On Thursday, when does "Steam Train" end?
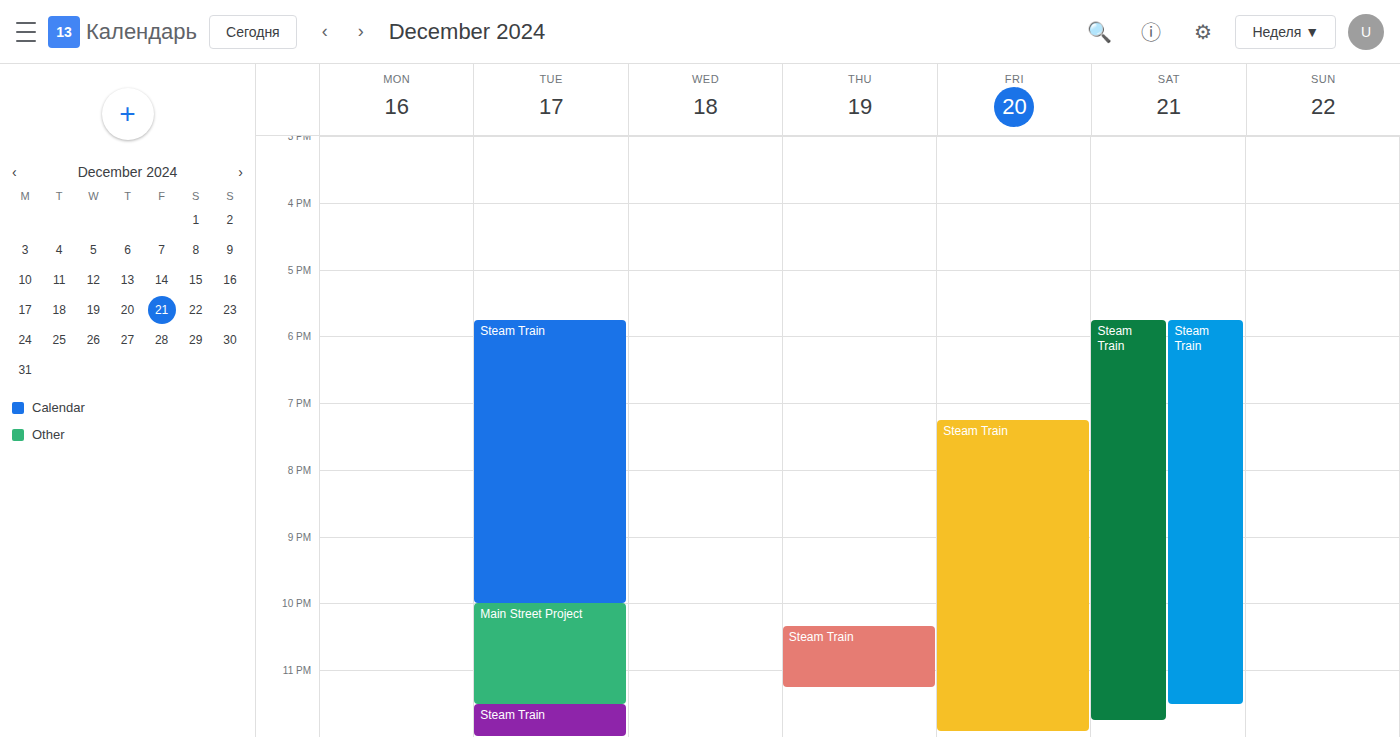
11:15 PM